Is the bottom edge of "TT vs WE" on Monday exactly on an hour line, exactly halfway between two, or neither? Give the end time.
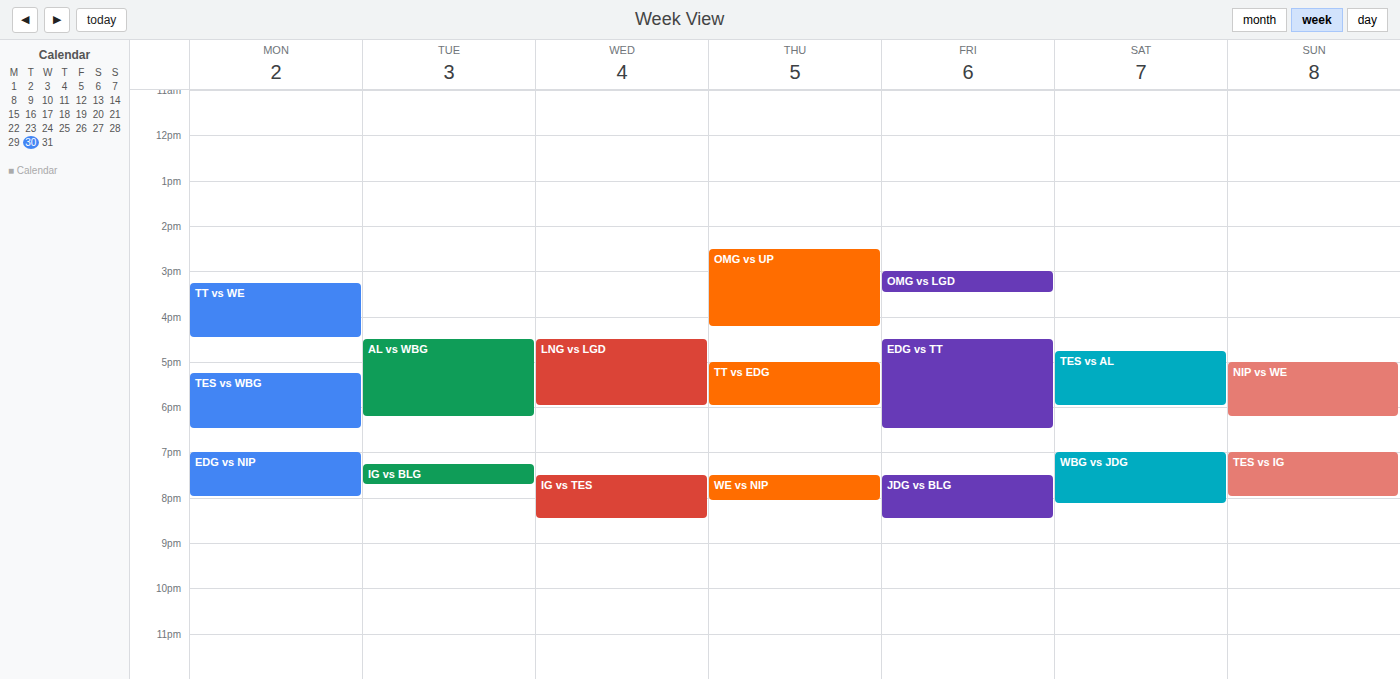
4:30 PM -- halfway between the 4 PM and 5 PM lines.